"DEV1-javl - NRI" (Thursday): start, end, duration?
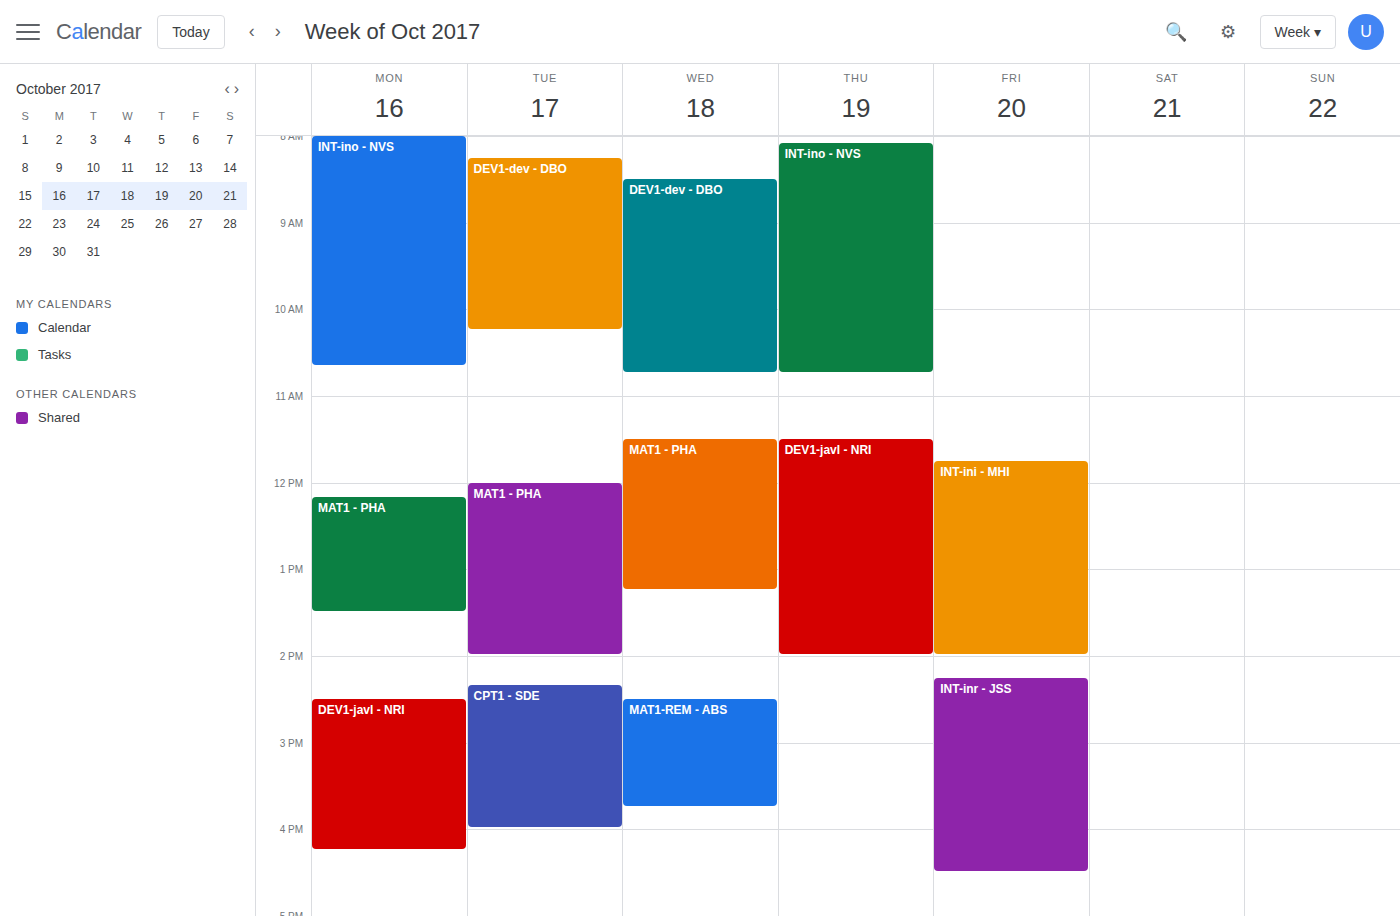
11:30 to 14:00, 2 hours 30 minutes